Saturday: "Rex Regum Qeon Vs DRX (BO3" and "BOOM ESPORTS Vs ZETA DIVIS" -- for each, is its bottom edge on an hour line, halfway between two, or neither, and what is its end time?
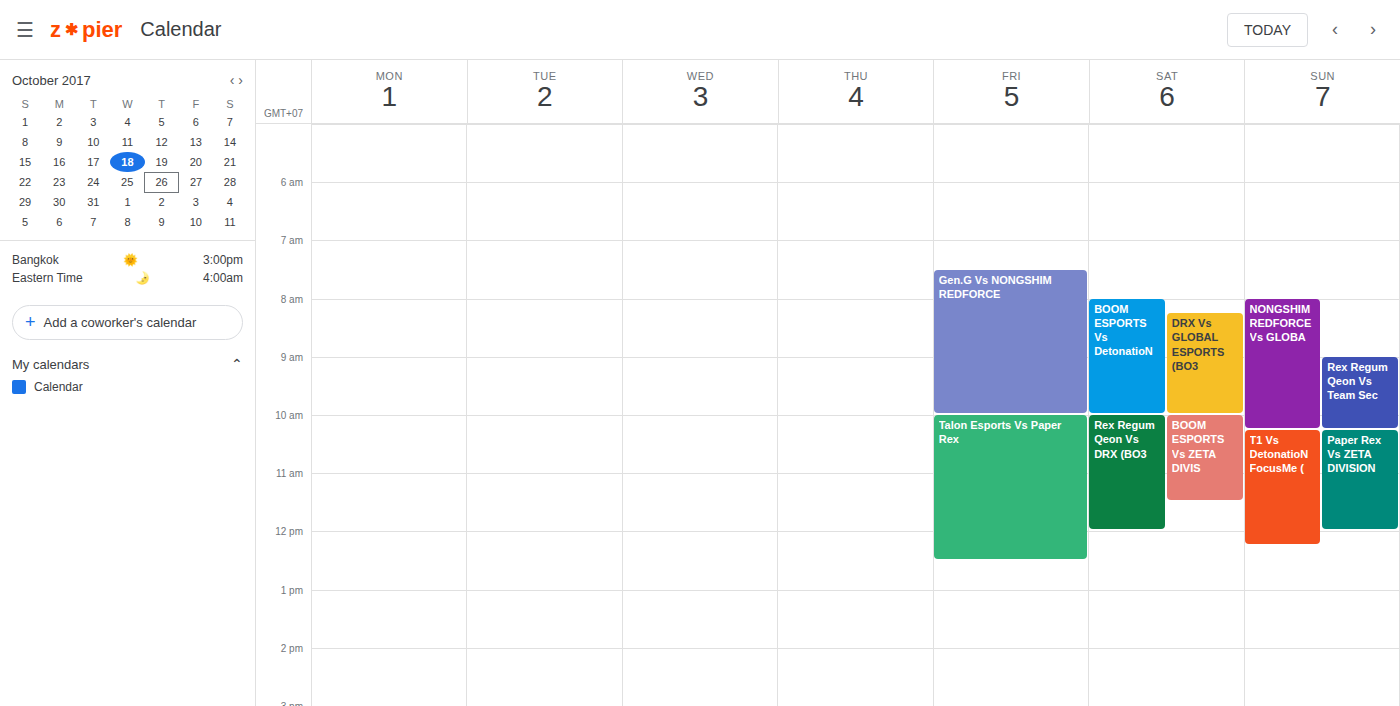
"Rex Regum Qeon Vs DRX (BO3": 12:00, exactly on the 12:00 line. "BOOM ESPORTS Vs ZETA DIVIS": 11:30, halfway between the 11:00 and 12:00 lines.